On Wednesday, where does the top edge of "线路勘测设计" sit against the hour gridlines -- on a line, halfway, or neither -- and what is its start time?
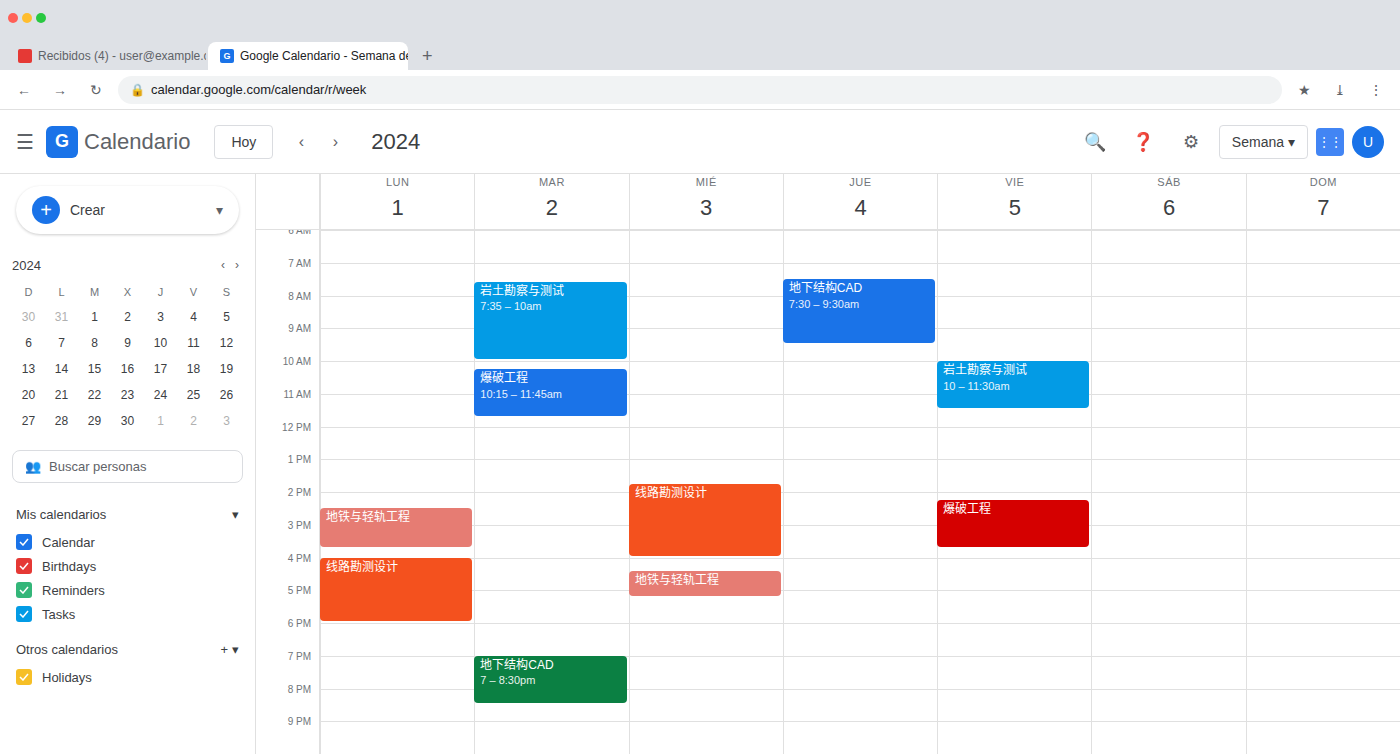
1:45 PM -- neither: three quarters of the way from the 1 PM line to the 2 PM line.